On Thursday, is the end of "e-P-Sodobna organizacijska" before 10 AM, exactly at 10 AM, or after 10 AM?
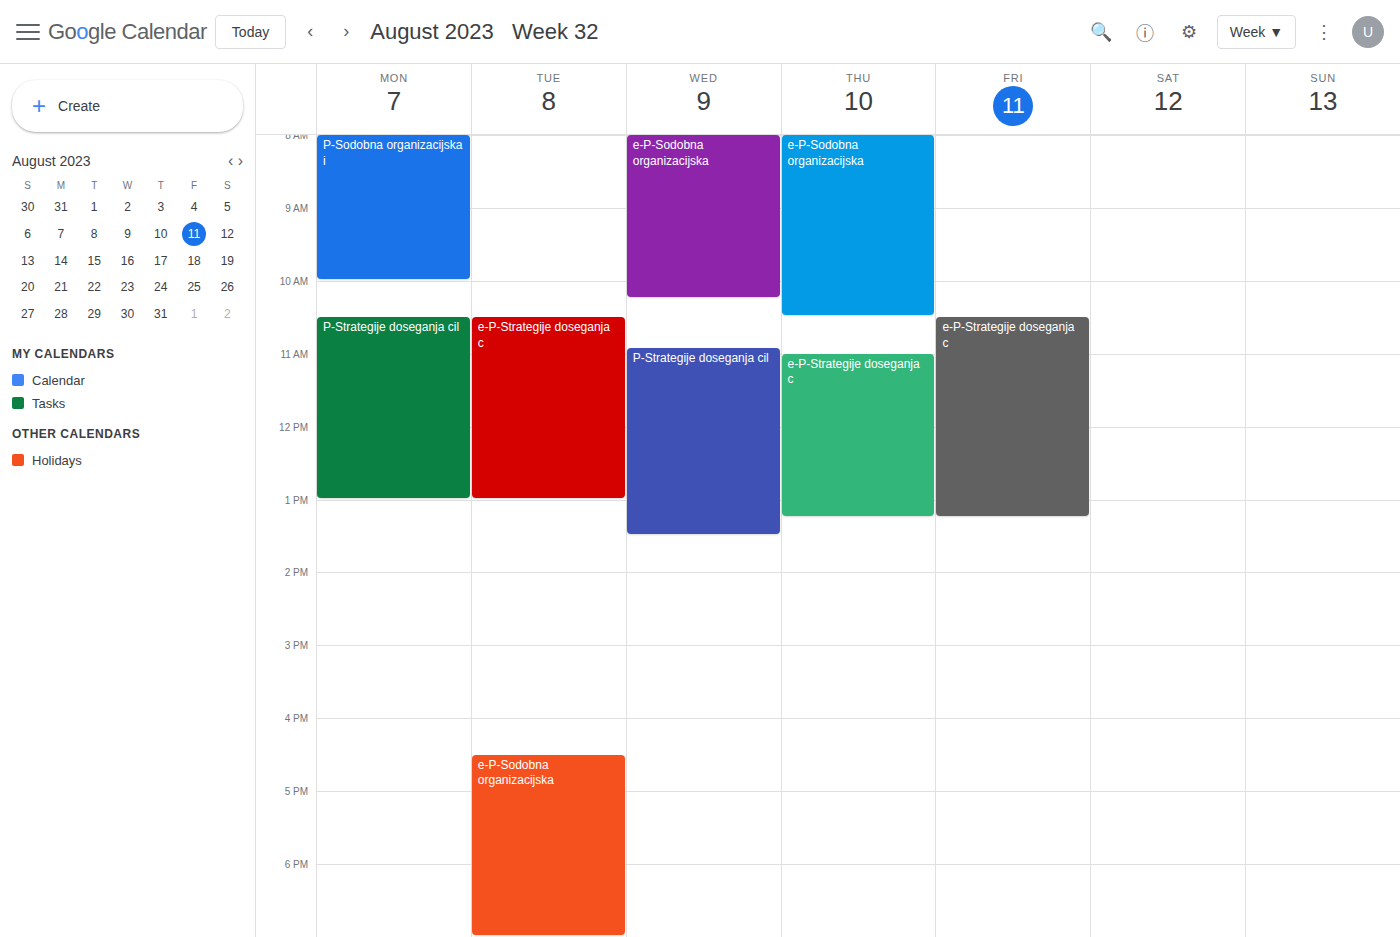
10:30 AM -- after 10 AM, 30 minutes below the 10 AM line.